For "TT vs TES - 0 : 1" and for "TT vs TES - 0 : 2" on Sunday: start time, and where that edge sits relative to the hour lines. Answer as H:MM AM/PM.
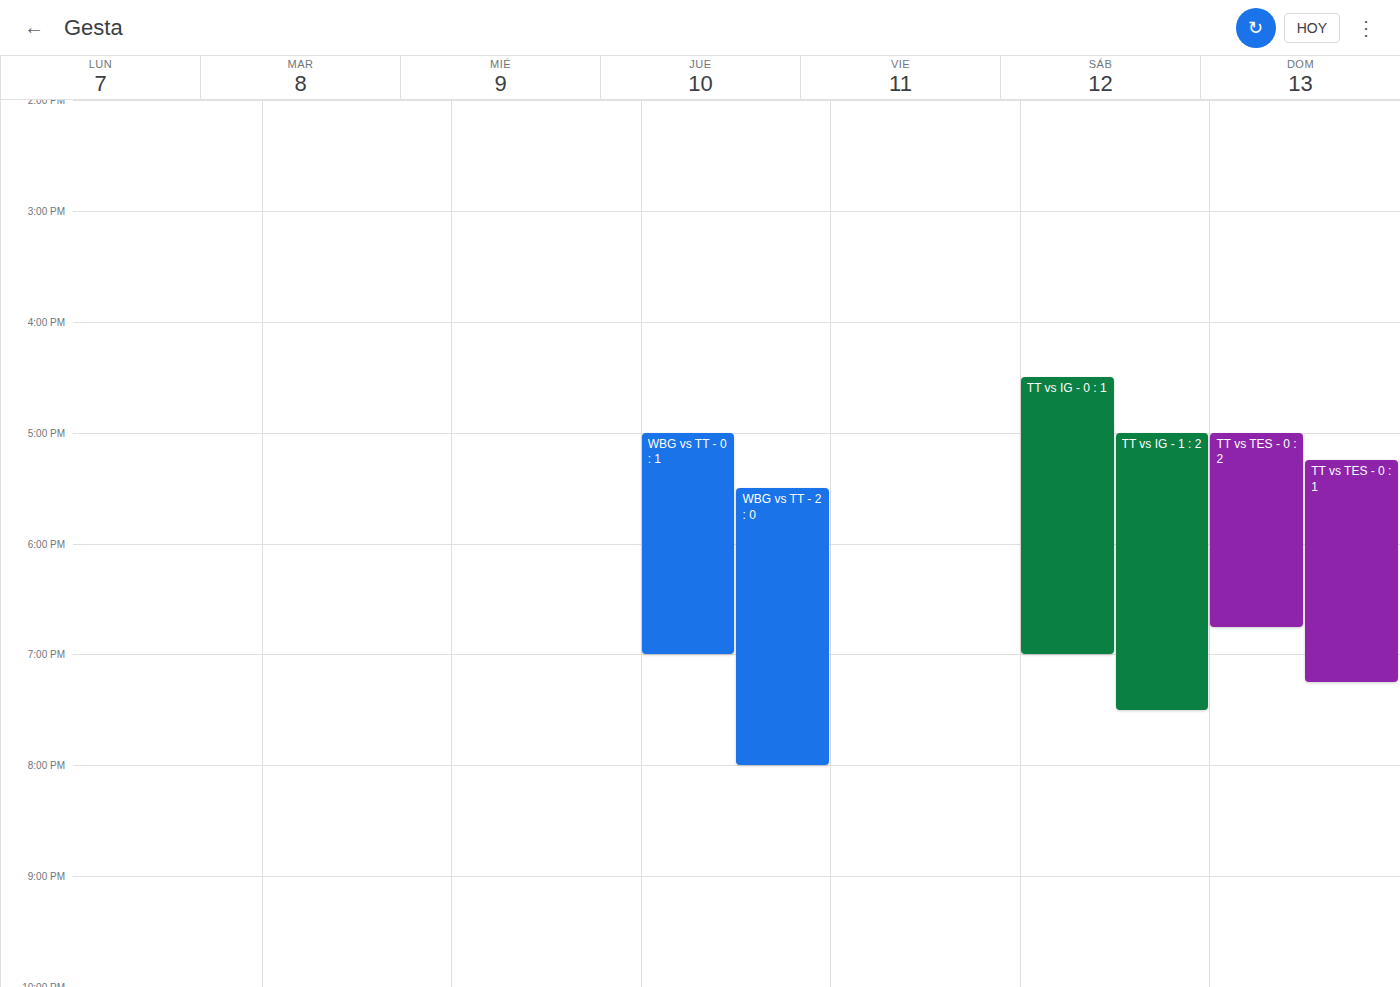
"TT vs TES - 0 : 1": 5:15 PM, neither: a quarter of the way from the 5 PM line to the 6 PM line. "TT vs TES - 0 : 2": 5:00 PM, exactly on the 5 PM line.